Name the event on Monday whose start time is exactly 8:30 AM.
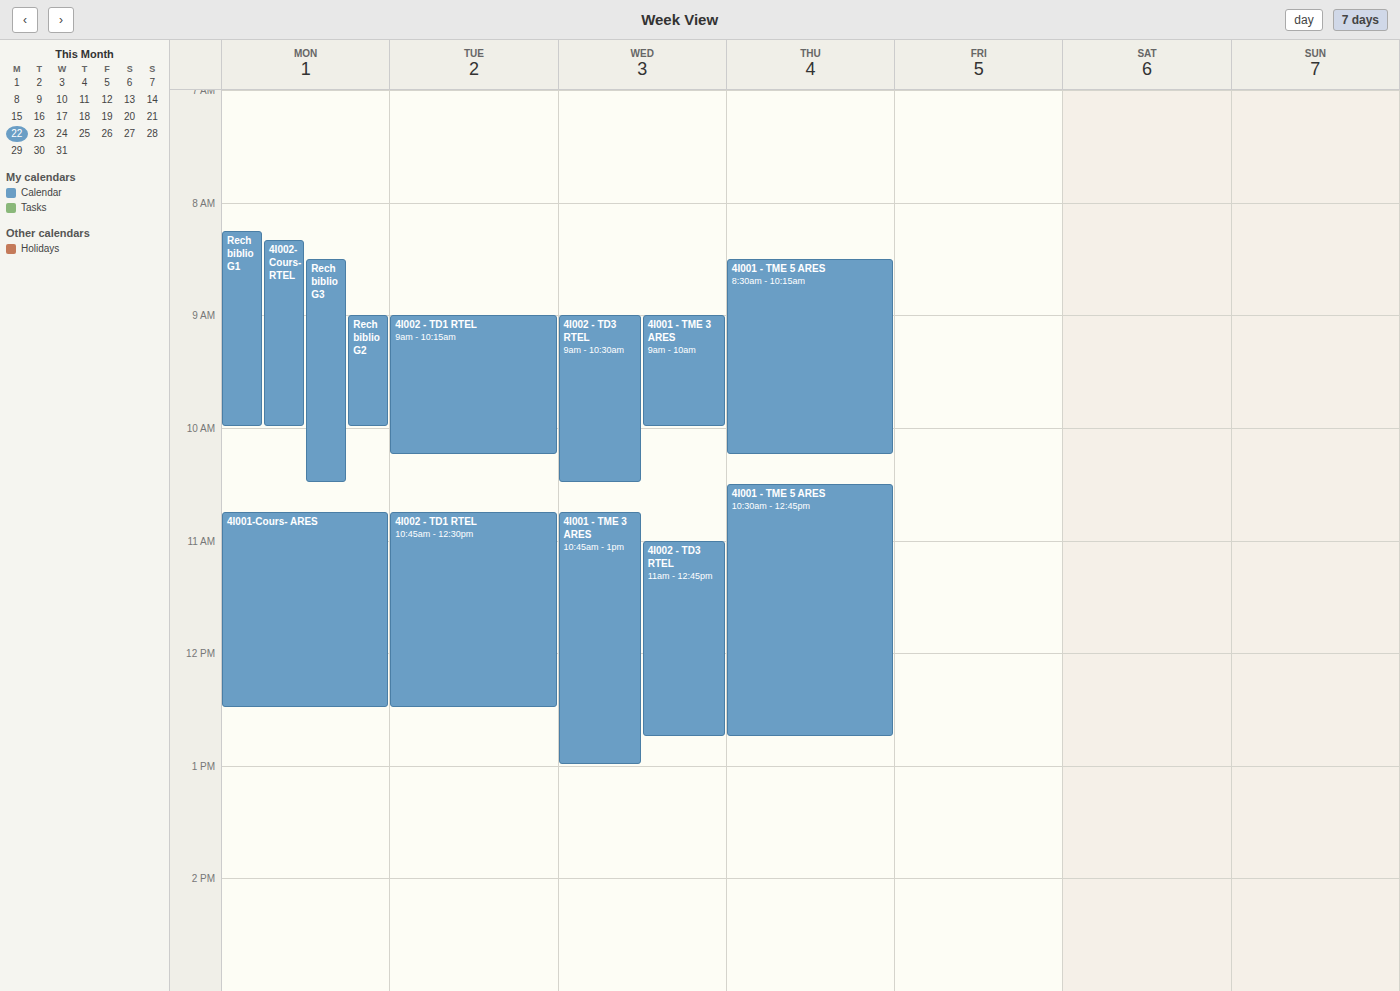
"Rech biblio G3"